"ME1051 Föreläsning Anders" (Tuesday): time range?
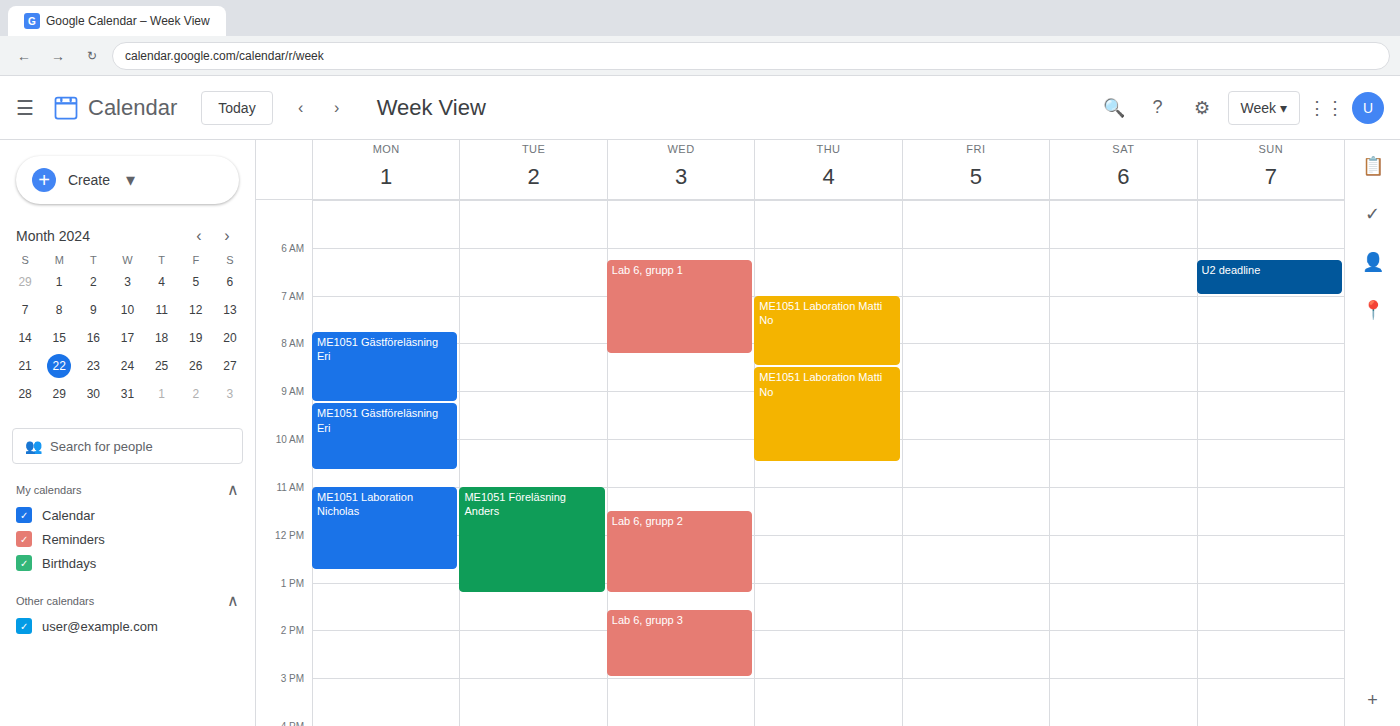
11:00 AM to 1:15 PM